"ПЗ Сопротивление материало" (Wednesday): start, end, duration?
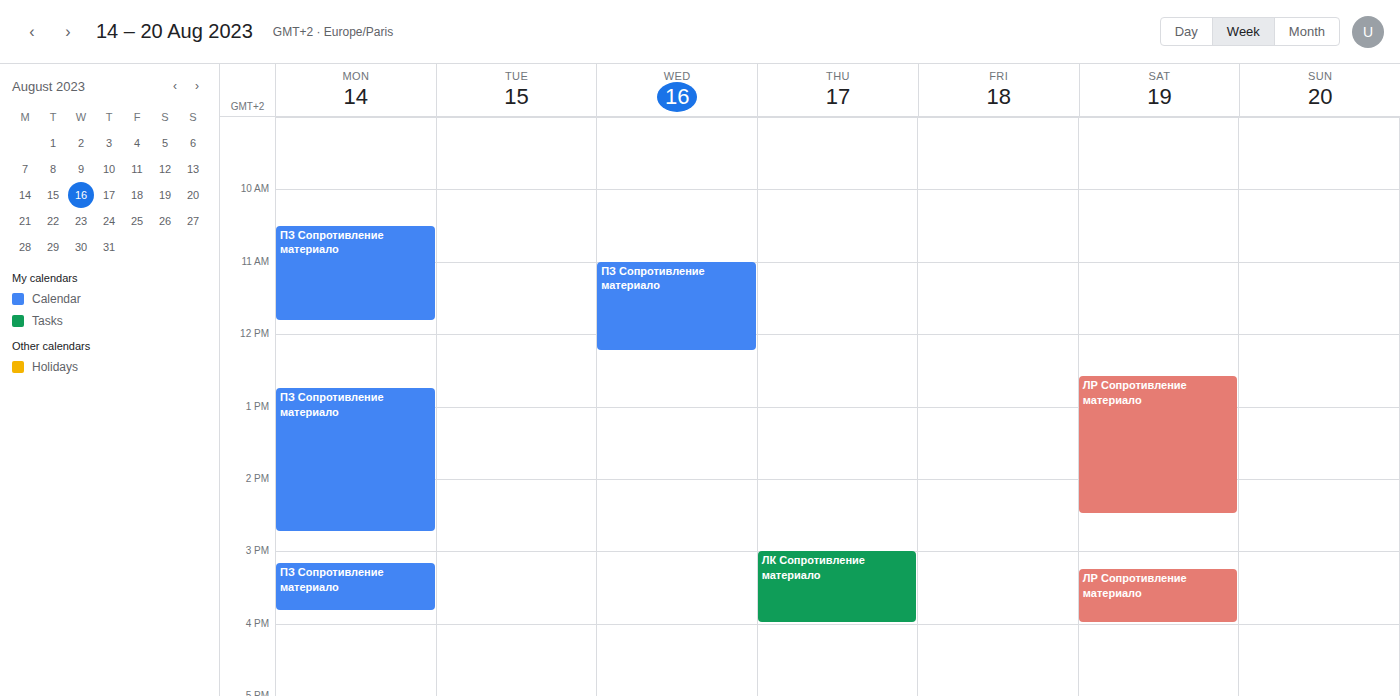
11:00 AM to 12:15 PM, 1 hour 15 minutes